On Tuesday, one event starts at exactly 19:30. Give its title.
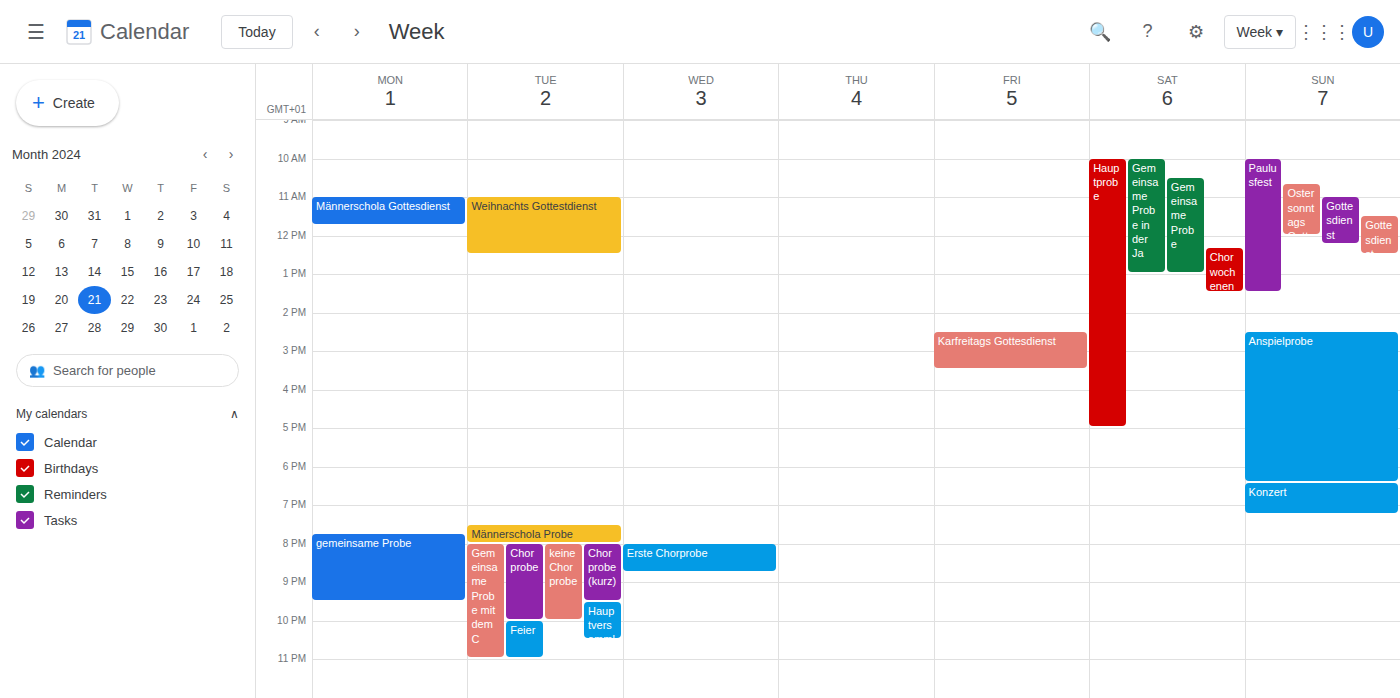
"Männerschola Probe"